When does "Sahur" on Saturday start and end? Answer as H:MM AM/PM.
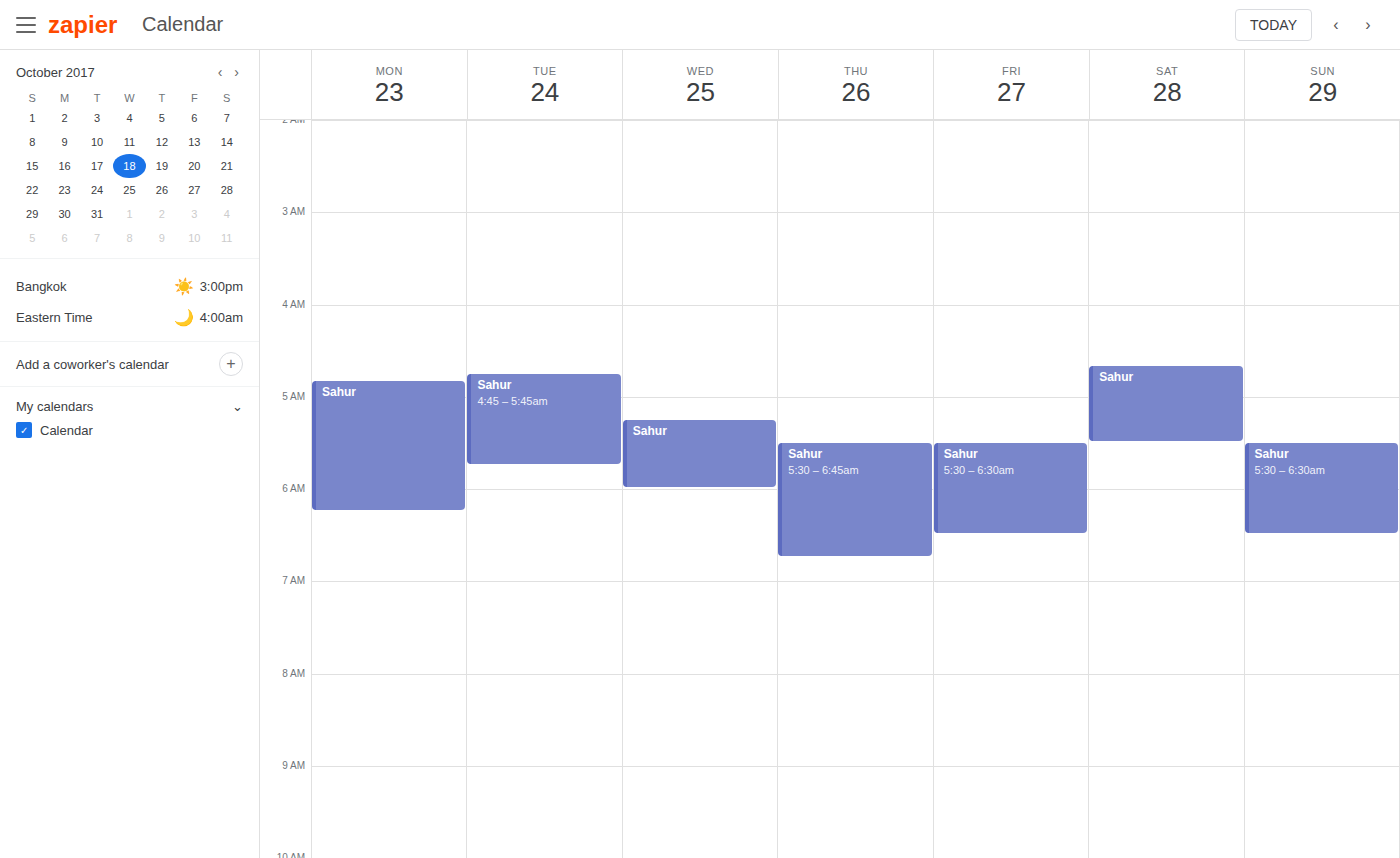
4:40 AM to 5:30 AM